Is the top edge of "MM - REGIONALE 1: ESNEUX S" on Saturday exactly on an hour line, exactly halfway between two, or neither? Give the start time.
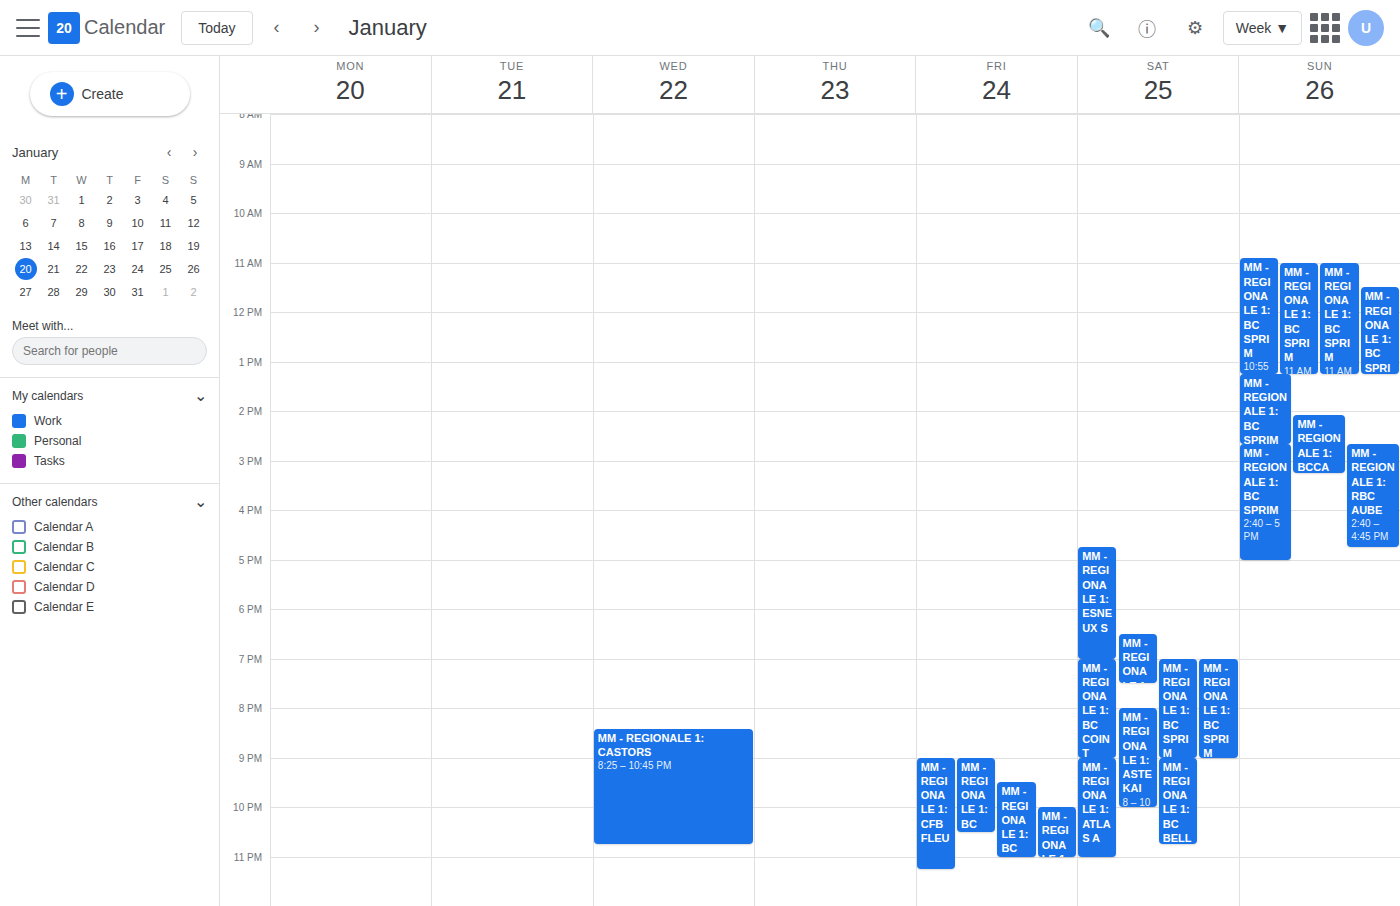
16:45 -- neither: three quarters of the way from the 16:00 line to the 17:00 line.